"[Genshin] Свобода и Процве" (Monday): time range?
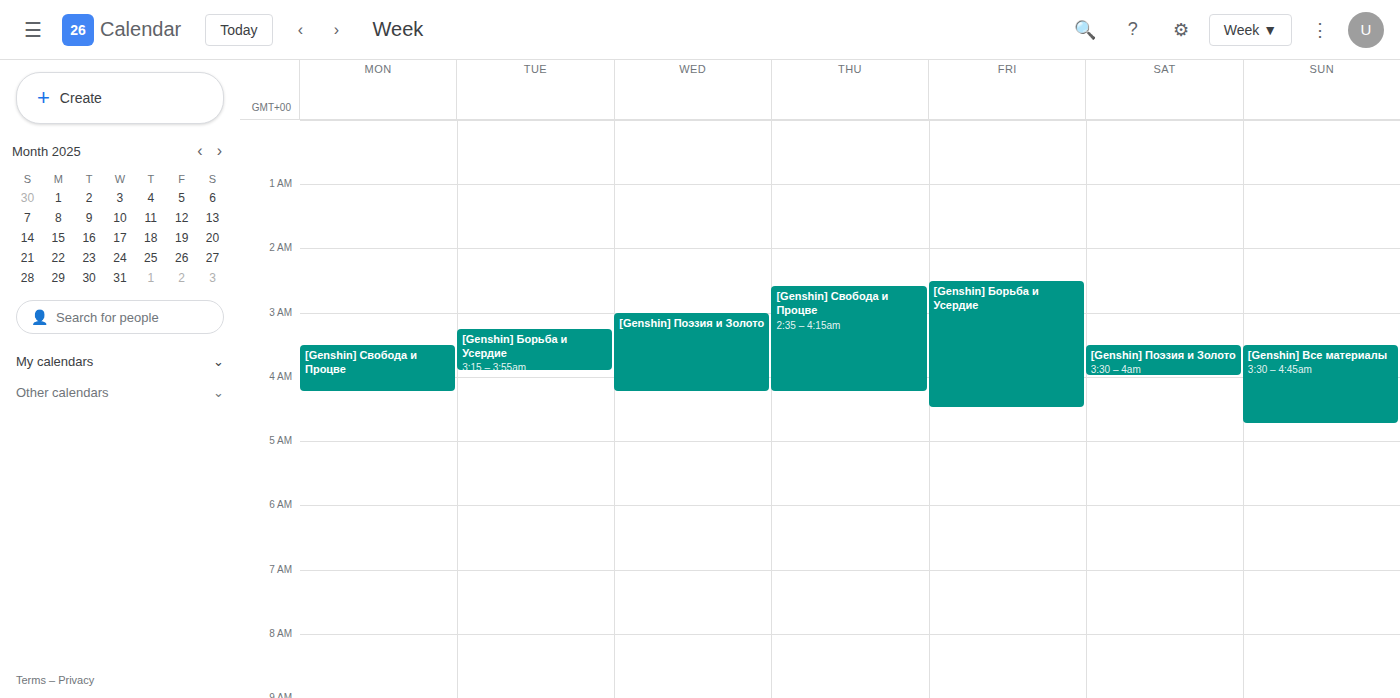
3:30 AM to 4:15 AM